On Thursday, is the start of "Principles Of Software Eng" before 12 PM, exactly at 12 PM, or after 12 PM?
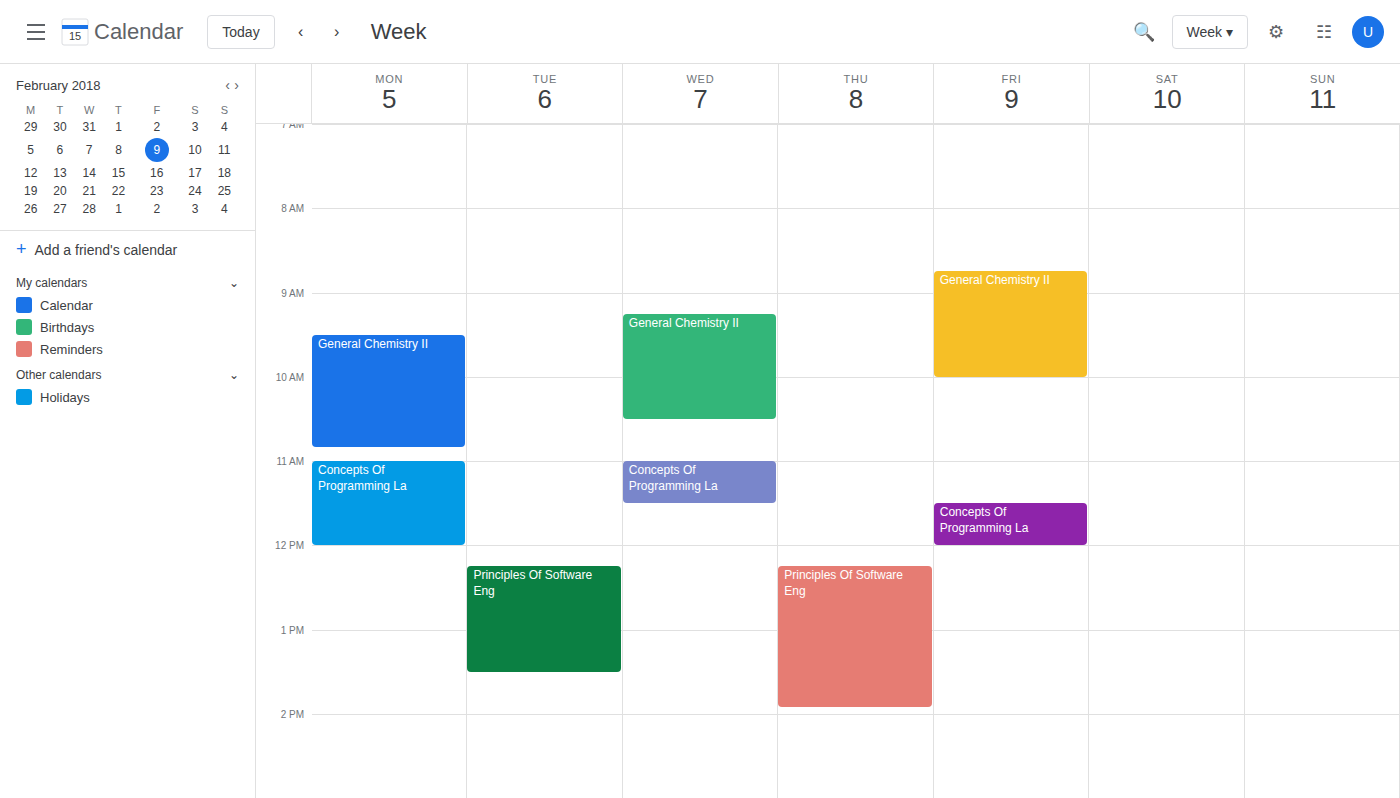
12:15 PM -- after 12 PM, 15 minutes below the 12 PM line.